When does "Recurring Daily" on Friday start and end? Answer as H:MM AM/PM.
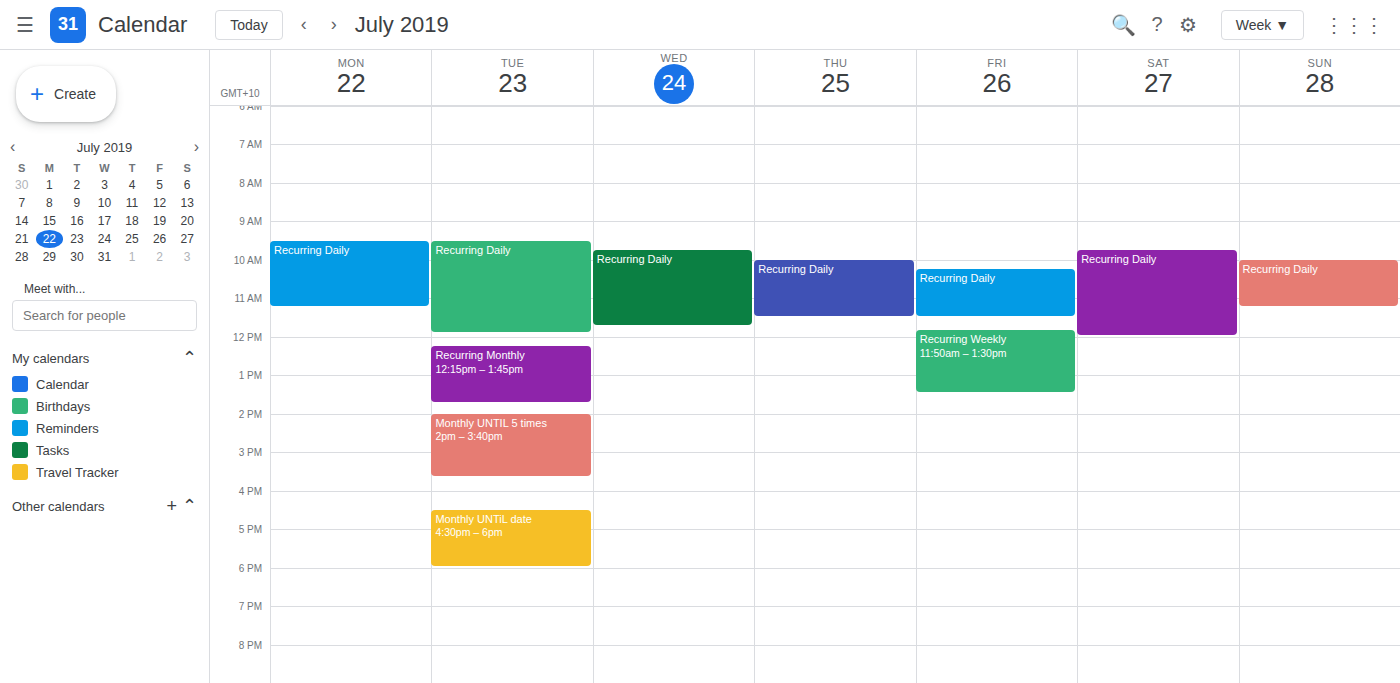
10:15 AM to 11:30 AM